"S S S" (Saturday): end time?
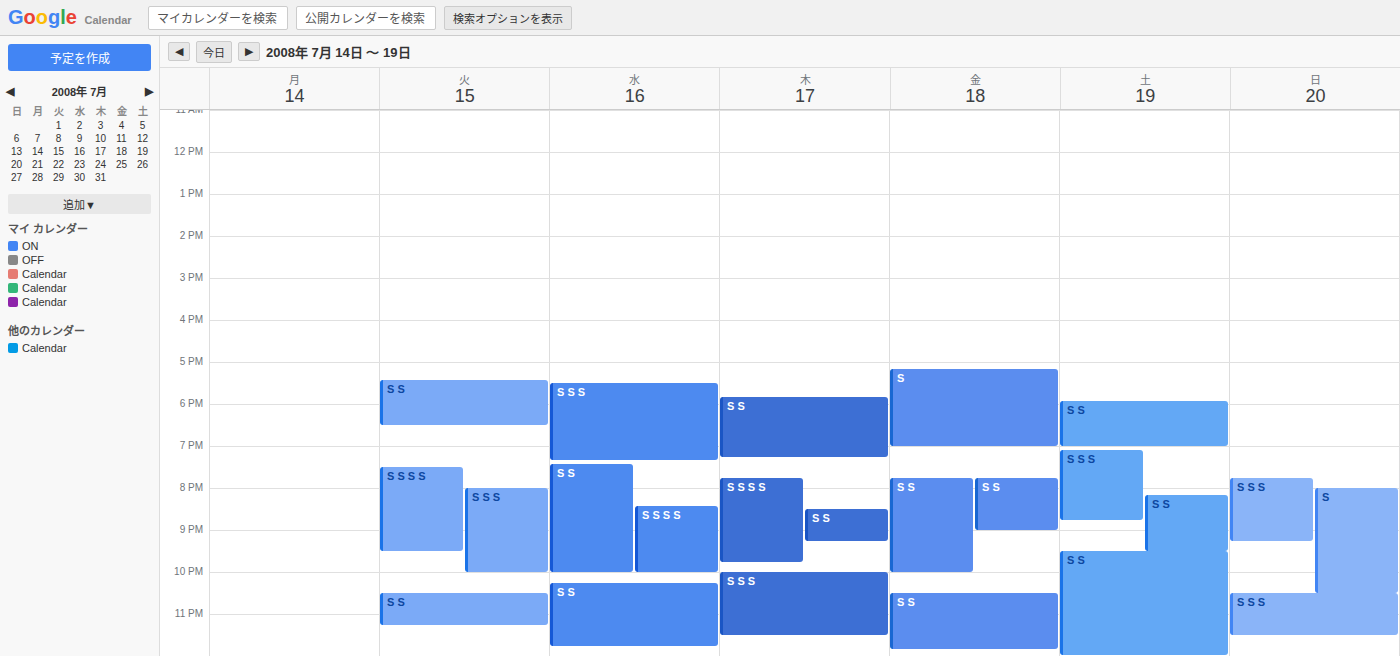
8:45 PM